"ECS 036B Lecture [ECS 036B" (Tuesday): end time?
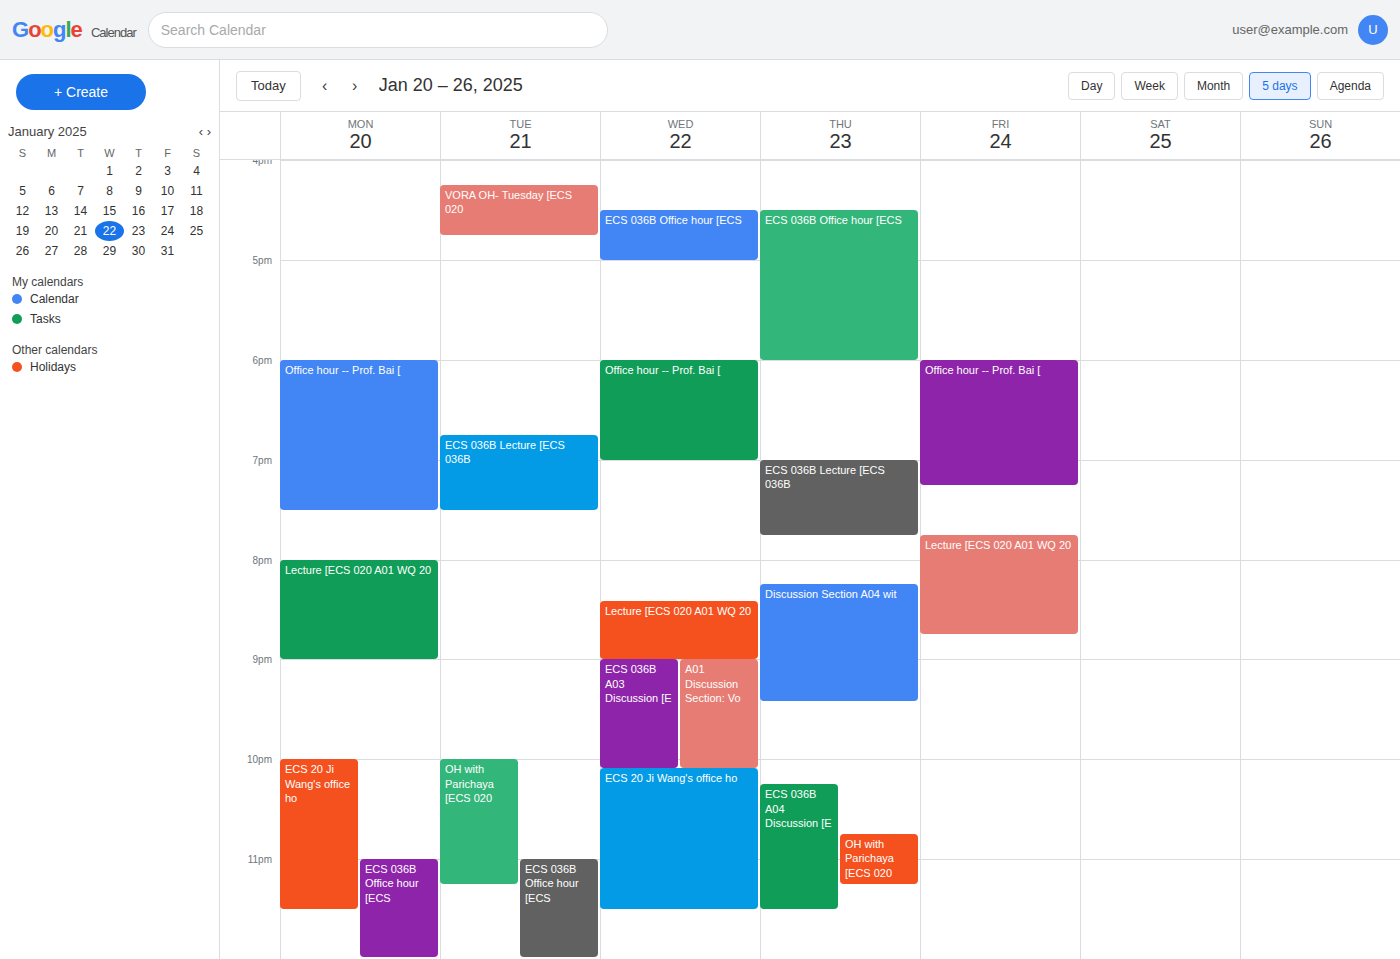
7:30 PM